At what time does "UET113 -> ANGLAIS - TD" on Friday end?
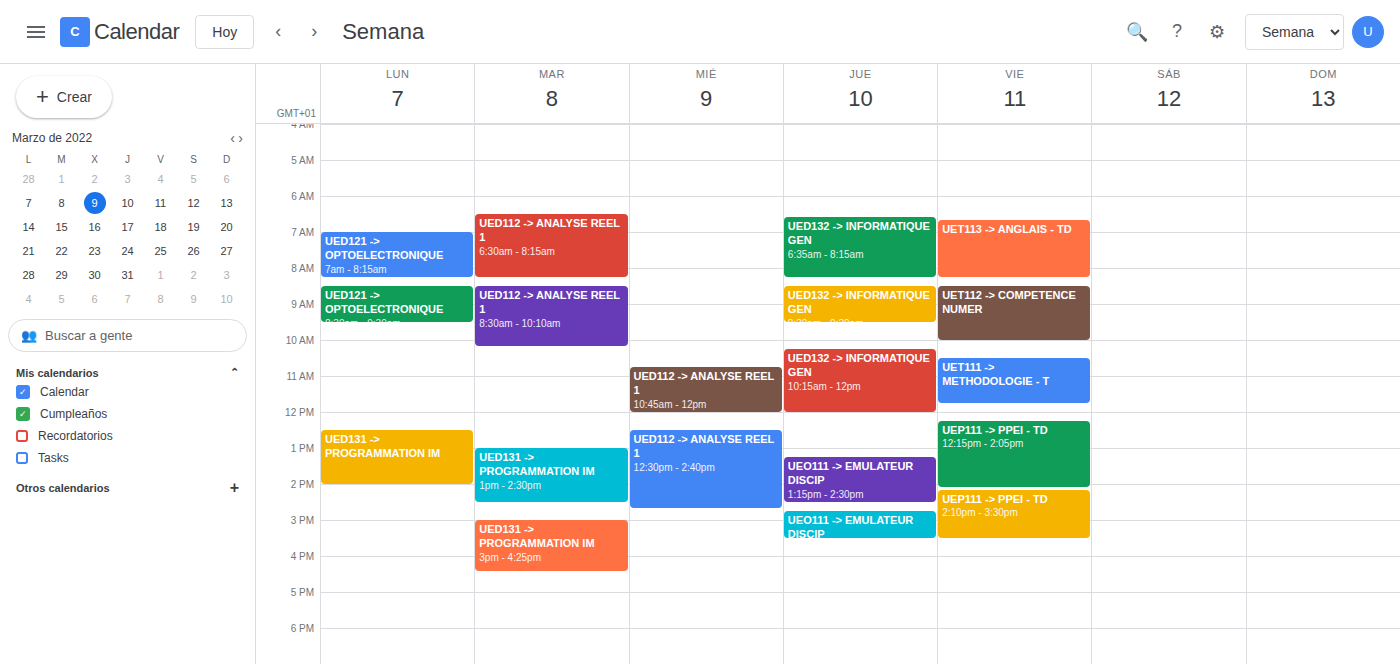
8:15 AM